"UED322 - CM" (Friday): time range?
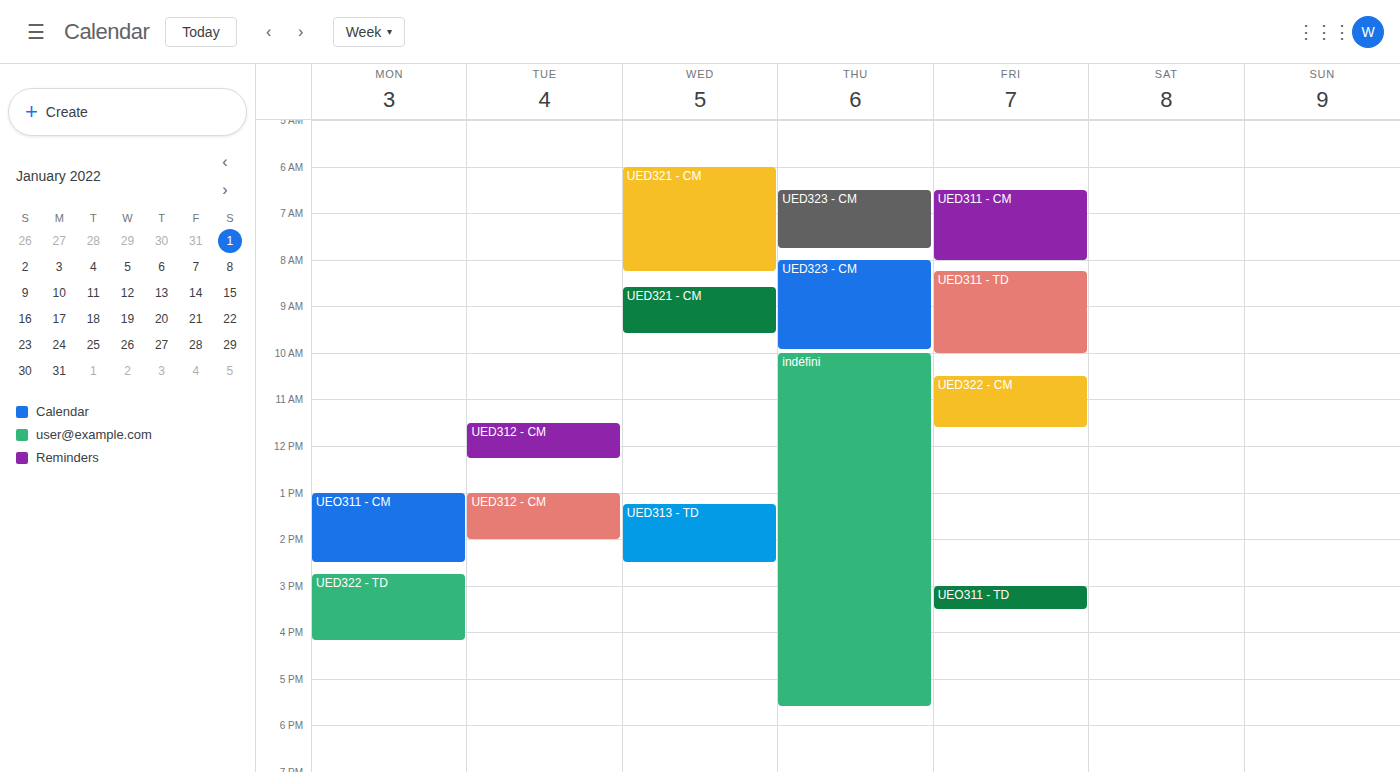
10:30 AM to 11:35 AM